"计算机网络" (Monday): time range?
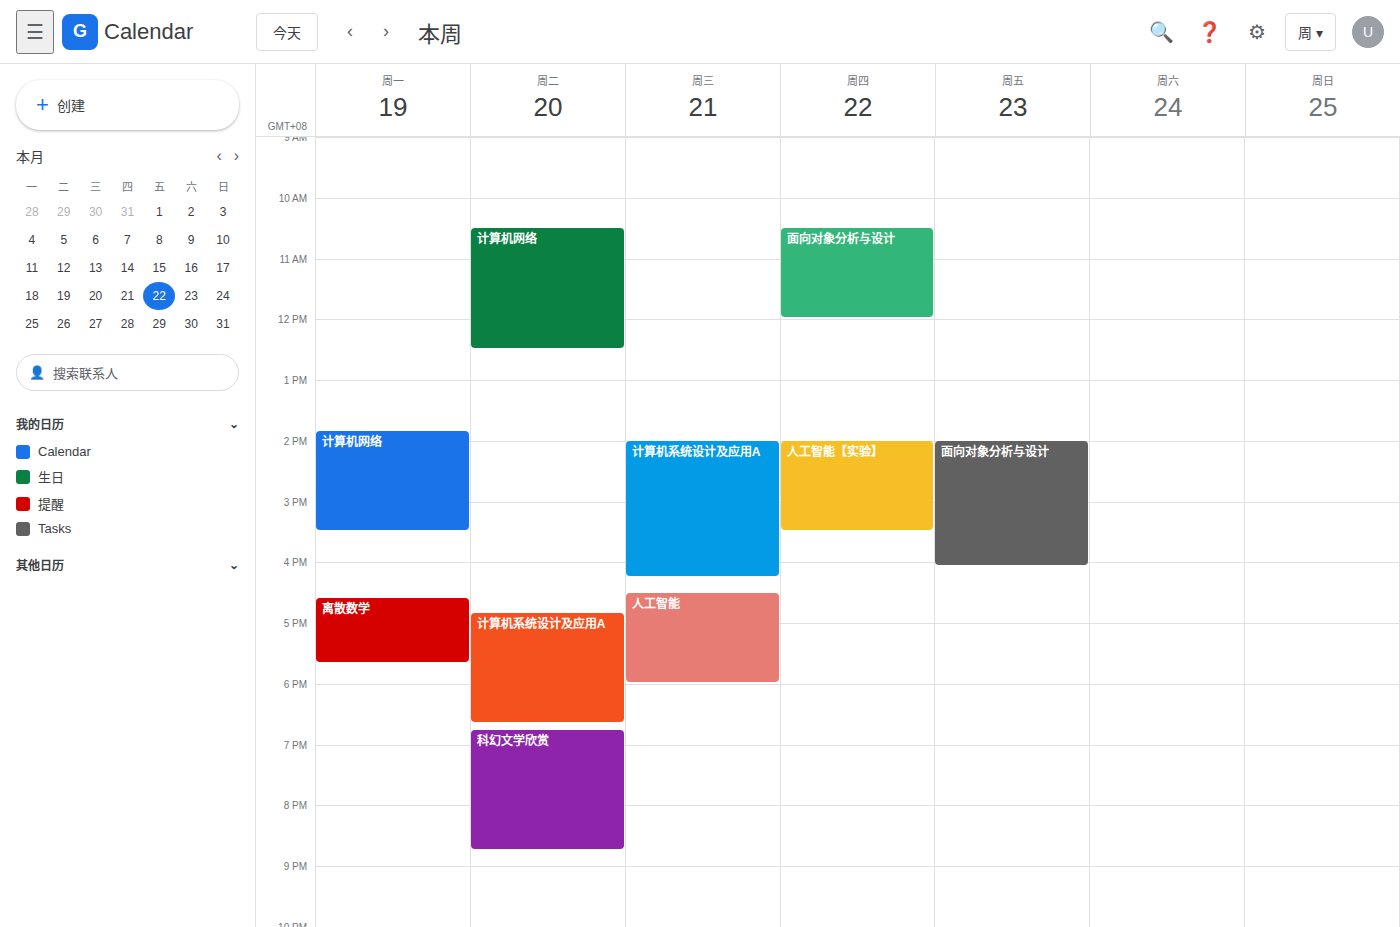
1:50 PM to 3:30 PM